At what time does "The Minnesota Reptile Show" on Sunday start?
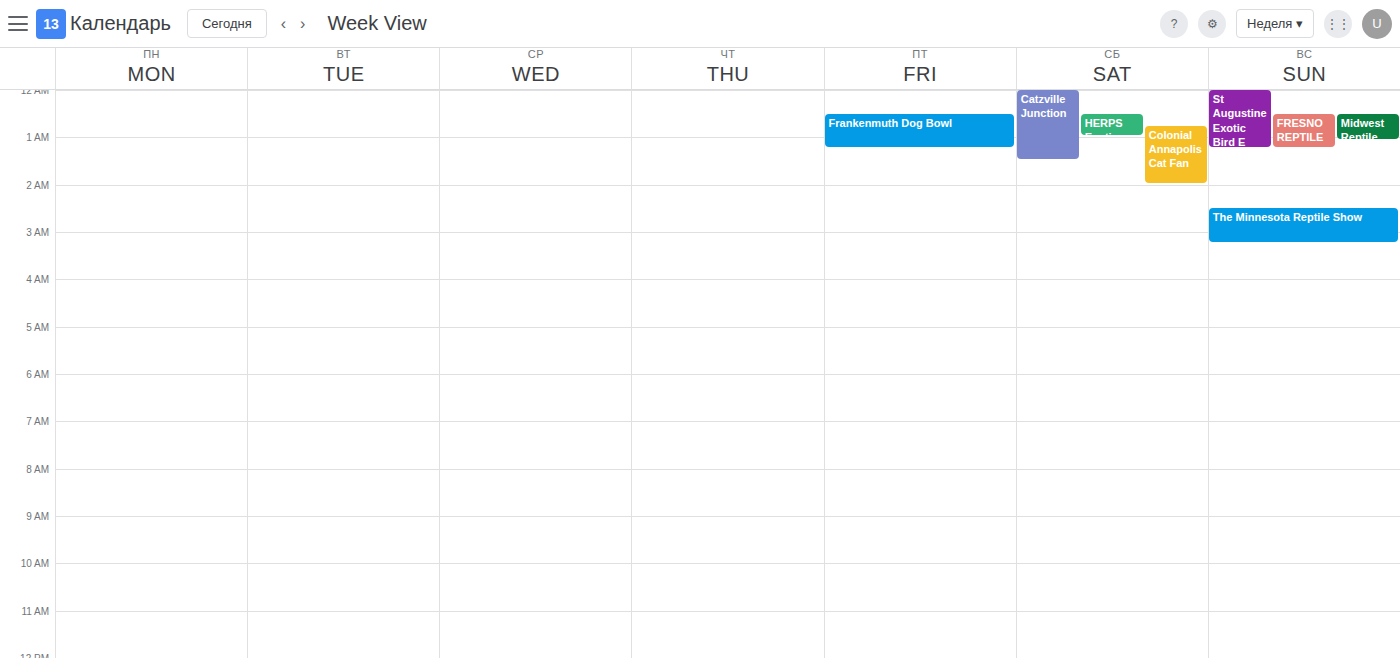
2:30 AM